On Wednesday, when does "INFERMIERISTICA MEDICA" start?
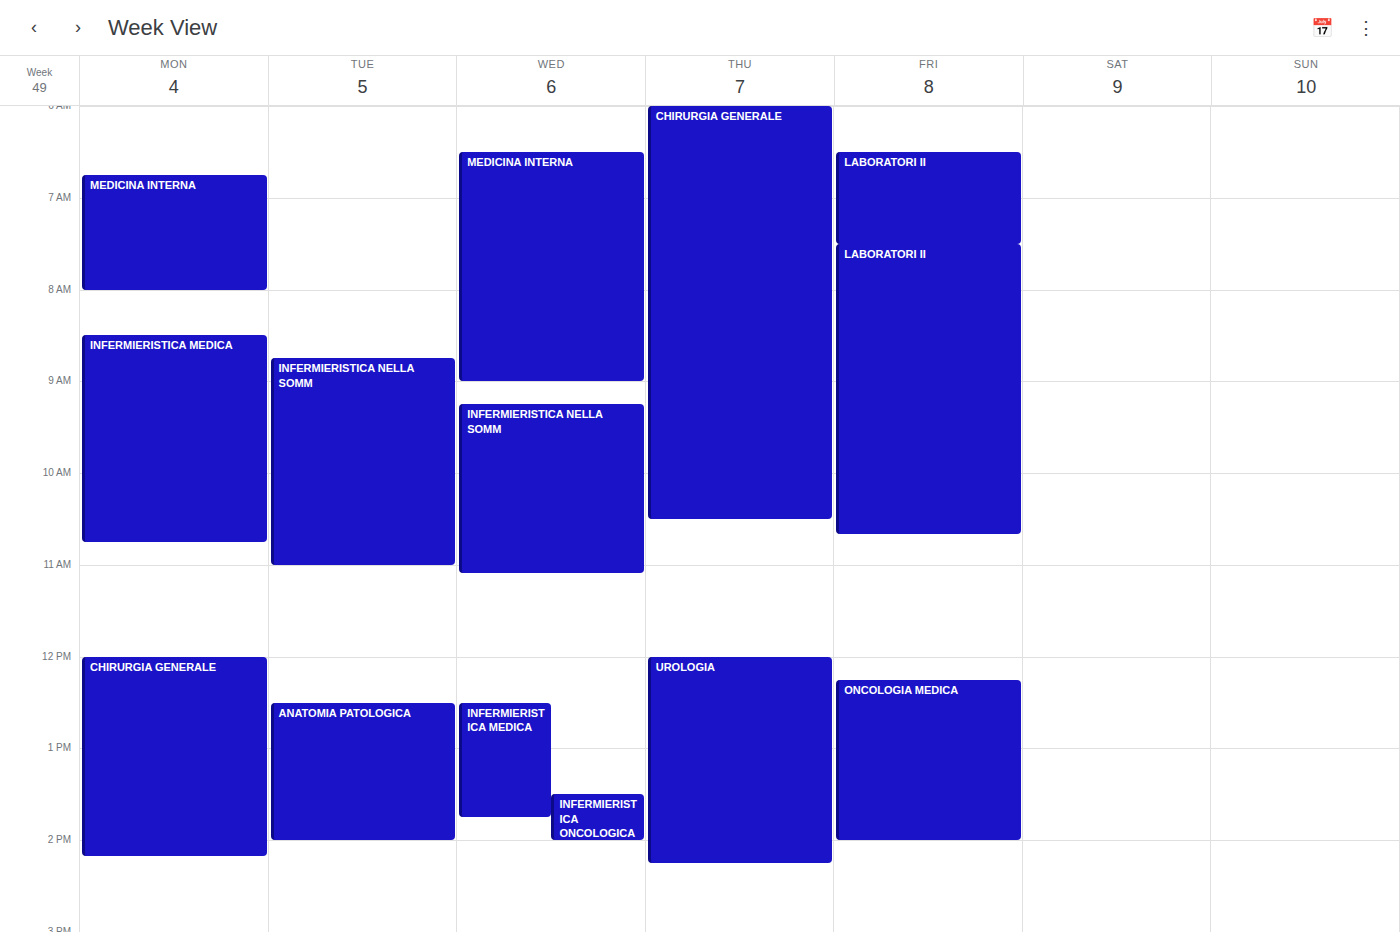
12:30 PM